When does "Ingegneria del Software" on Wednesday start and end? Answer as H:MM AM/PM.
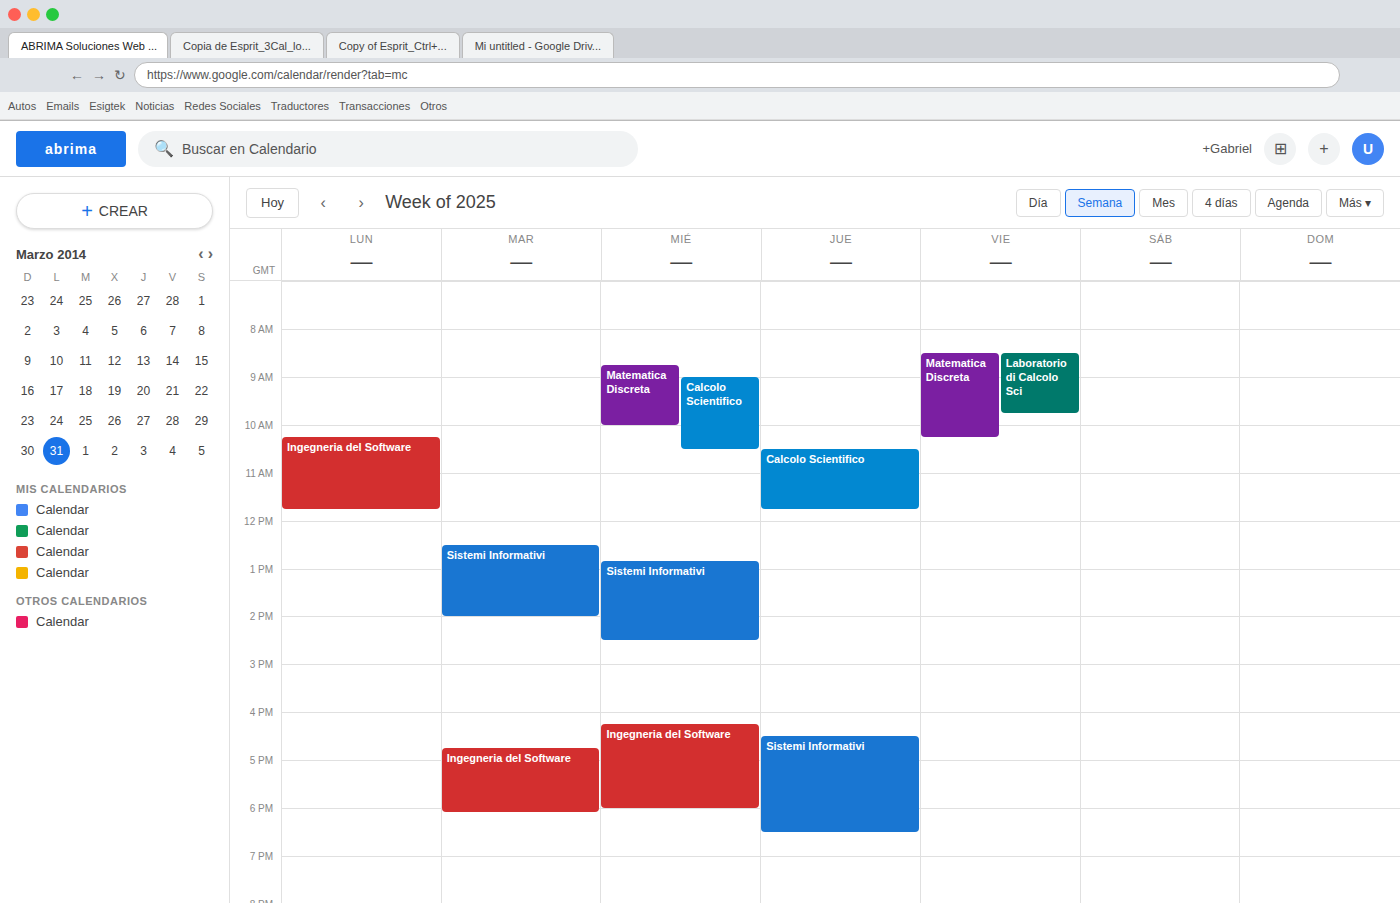
4:15 PM to 6:00 PM